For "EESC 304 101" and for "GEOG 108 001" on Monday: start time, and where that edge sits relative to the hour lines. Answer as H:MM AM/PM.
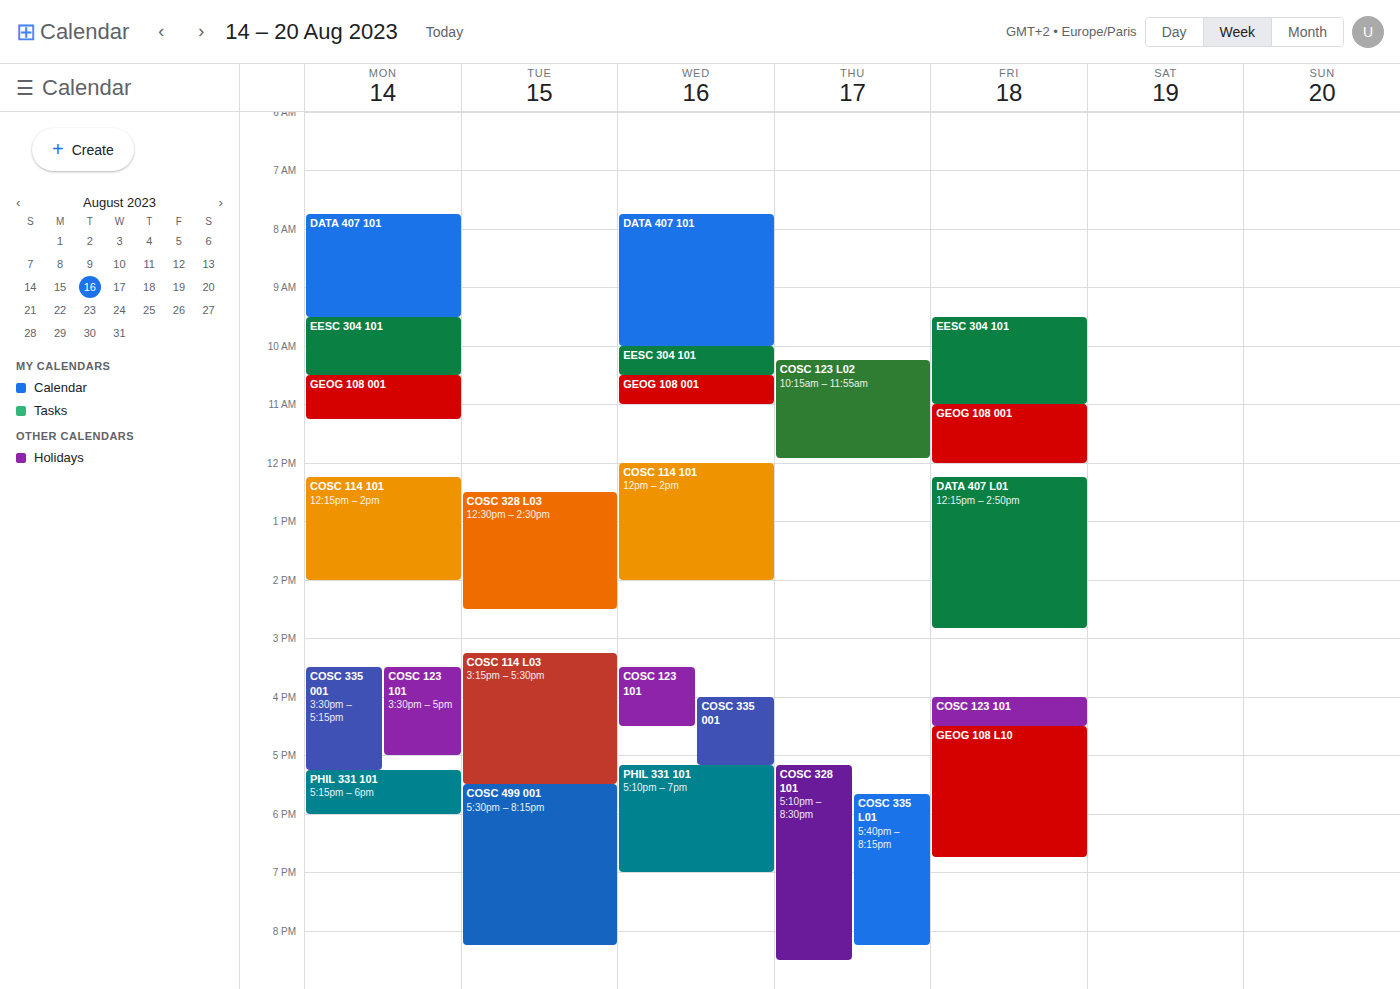
"EESC 304 101": 9:30 AM, halfway between the 9 AM and 10 AM lines. "GEOG 108 001": 10:30 AM, halfway between the 10 AM and 11 AM lines.